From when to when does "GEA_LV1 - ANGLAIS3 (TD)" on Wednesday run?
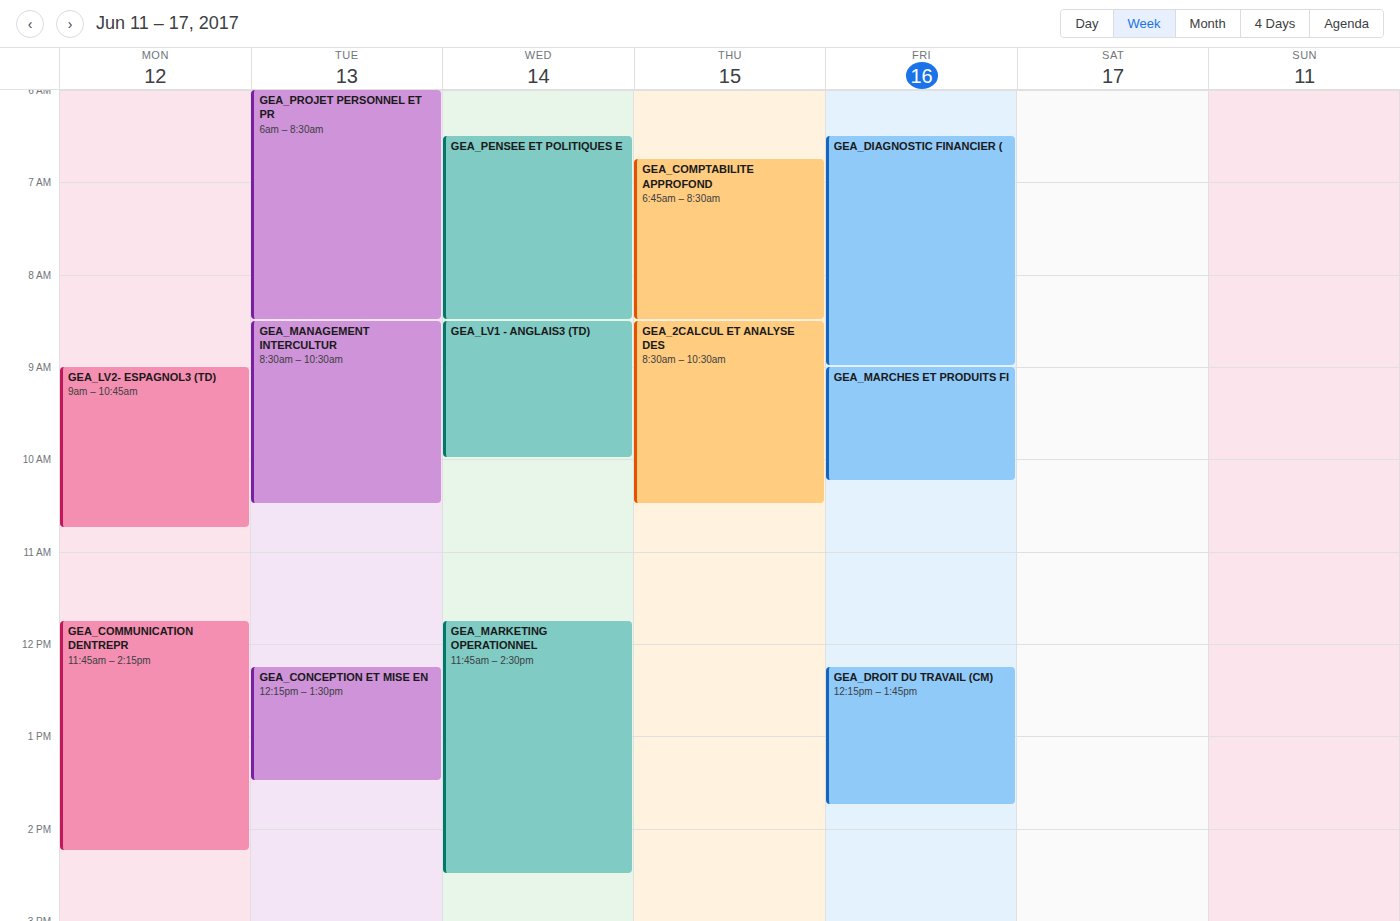
8:30 AM to 10:00 AM